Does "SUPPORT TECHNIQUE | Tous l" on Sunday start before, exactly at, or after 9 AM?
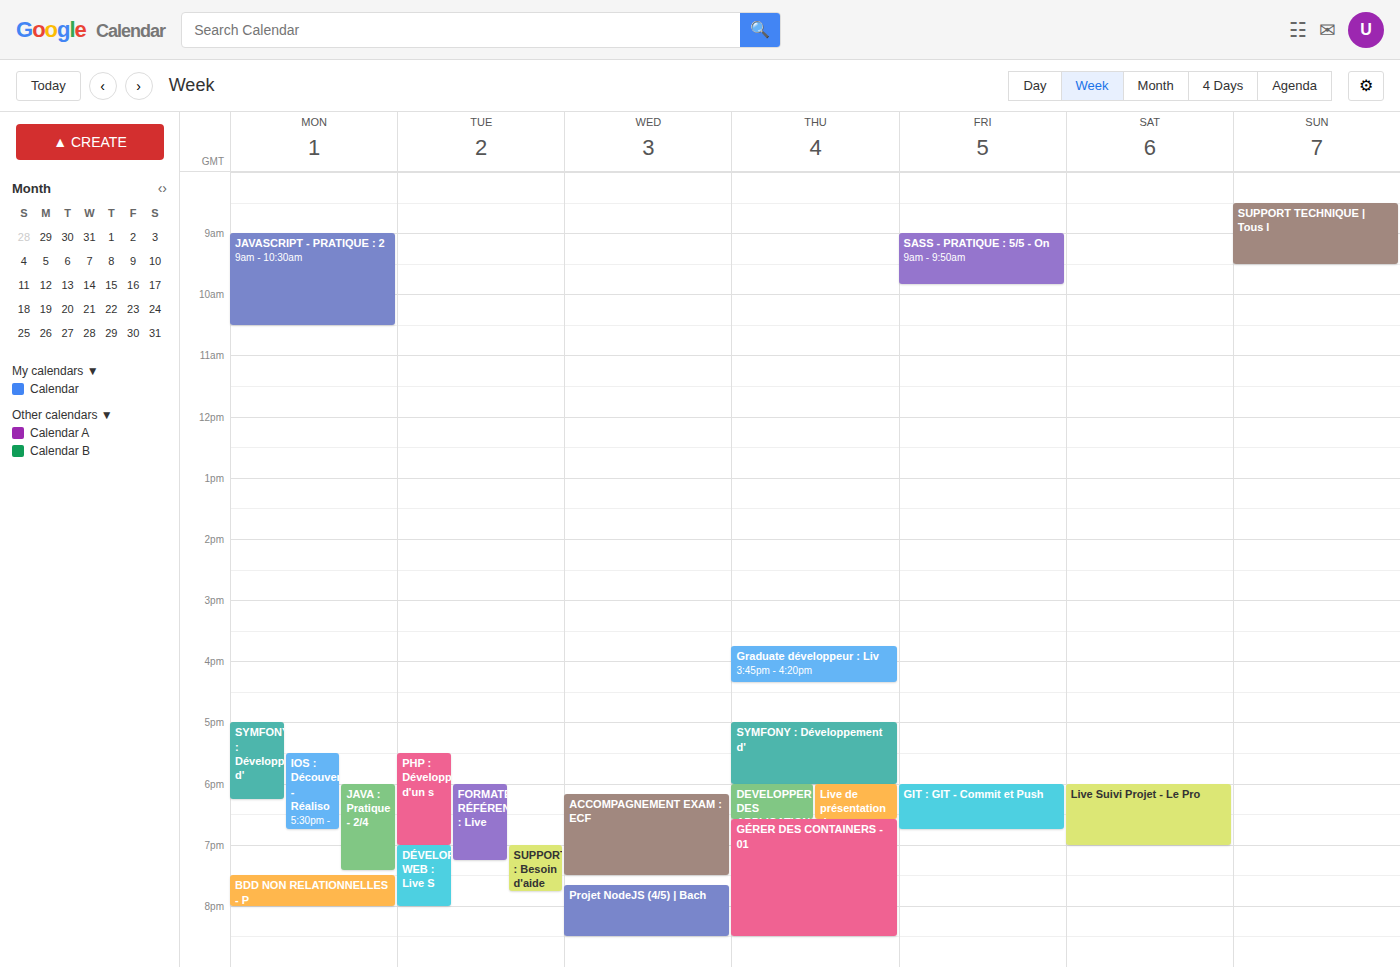
8:30 AM -- before 9 AM, 30 minutes above the 9 AM line.